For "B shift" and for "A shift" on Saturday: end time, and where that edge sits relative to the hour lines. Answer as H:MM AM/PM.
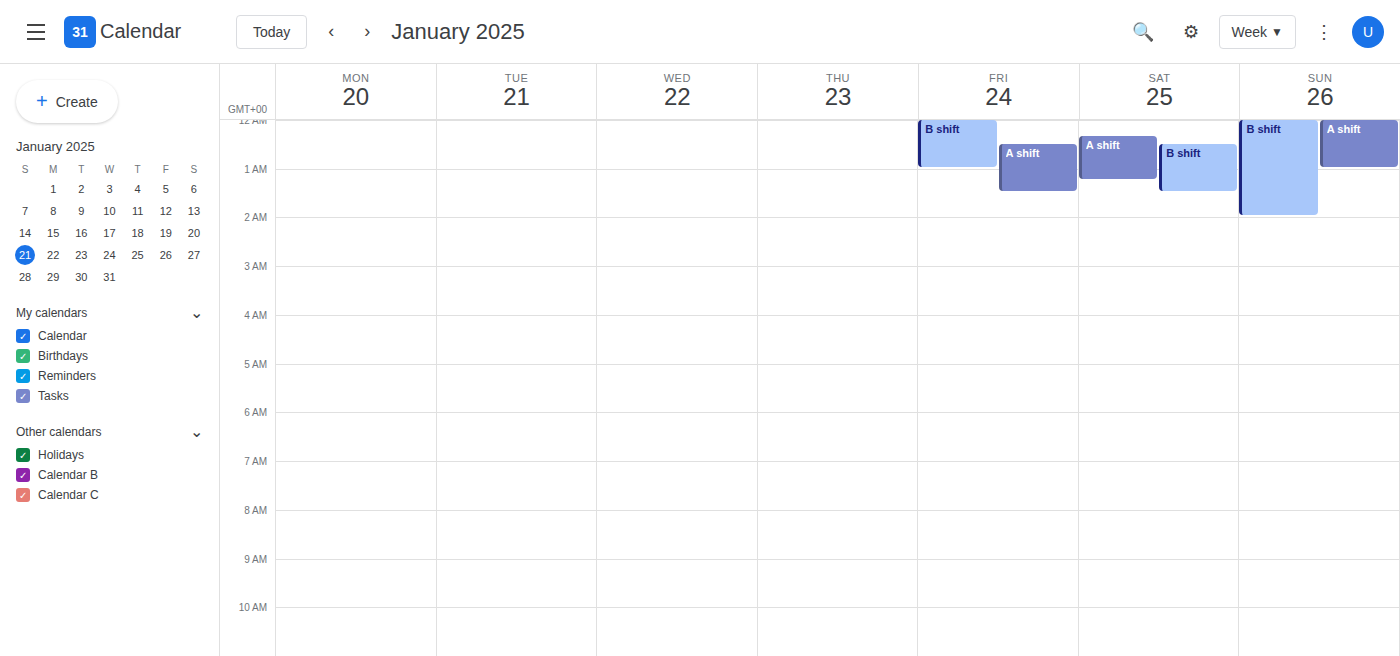
"B shift": 1:30 AM, halfway between the 1 AM and 2 AM lines. "A shift": 1:15 AM, neither: a quarter of the way from the 1 AM line to the 2 AM line.